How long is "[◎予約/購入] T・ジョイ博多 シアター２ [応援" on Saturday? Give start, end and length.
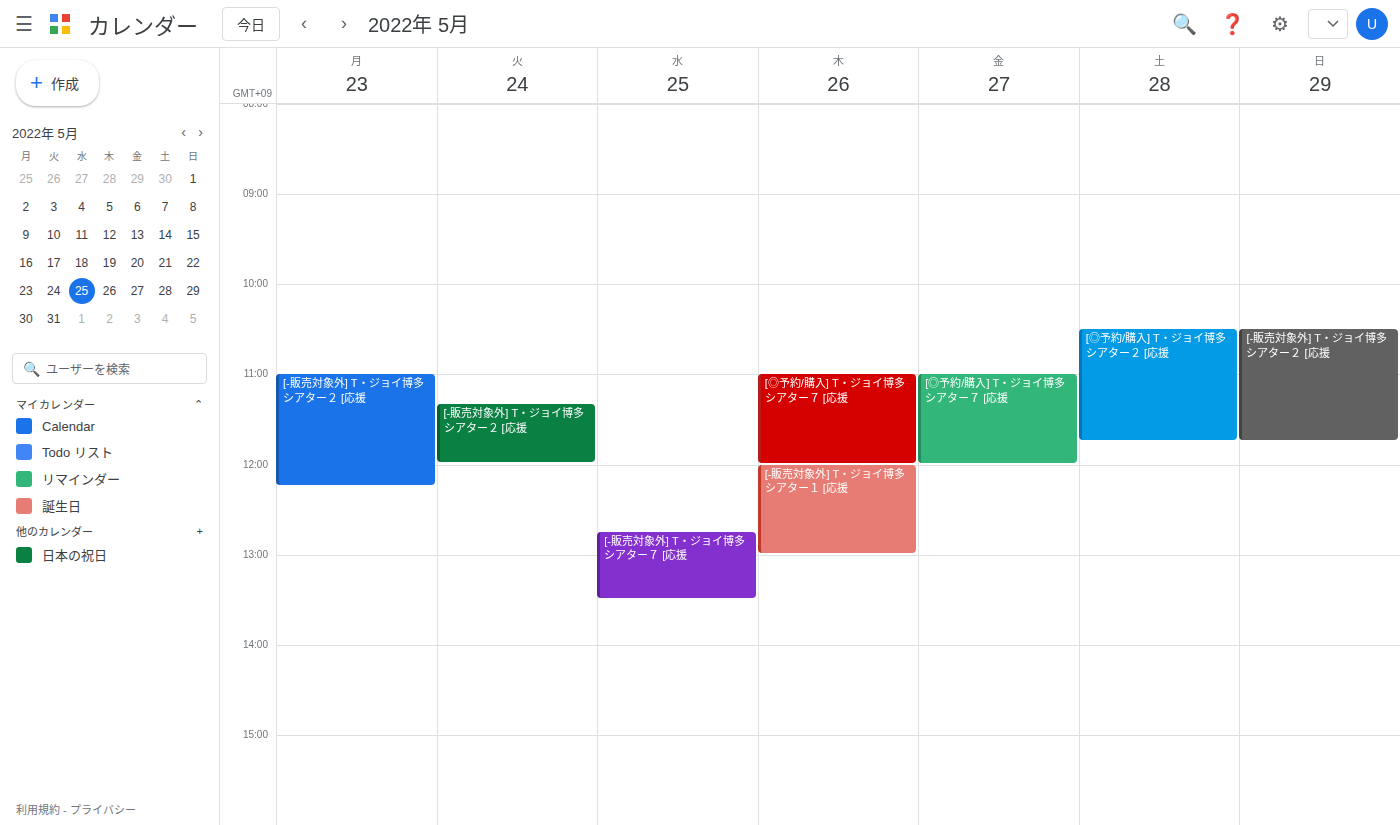
10:30 AM to 11:45 AM, 1 hour 15 minutes